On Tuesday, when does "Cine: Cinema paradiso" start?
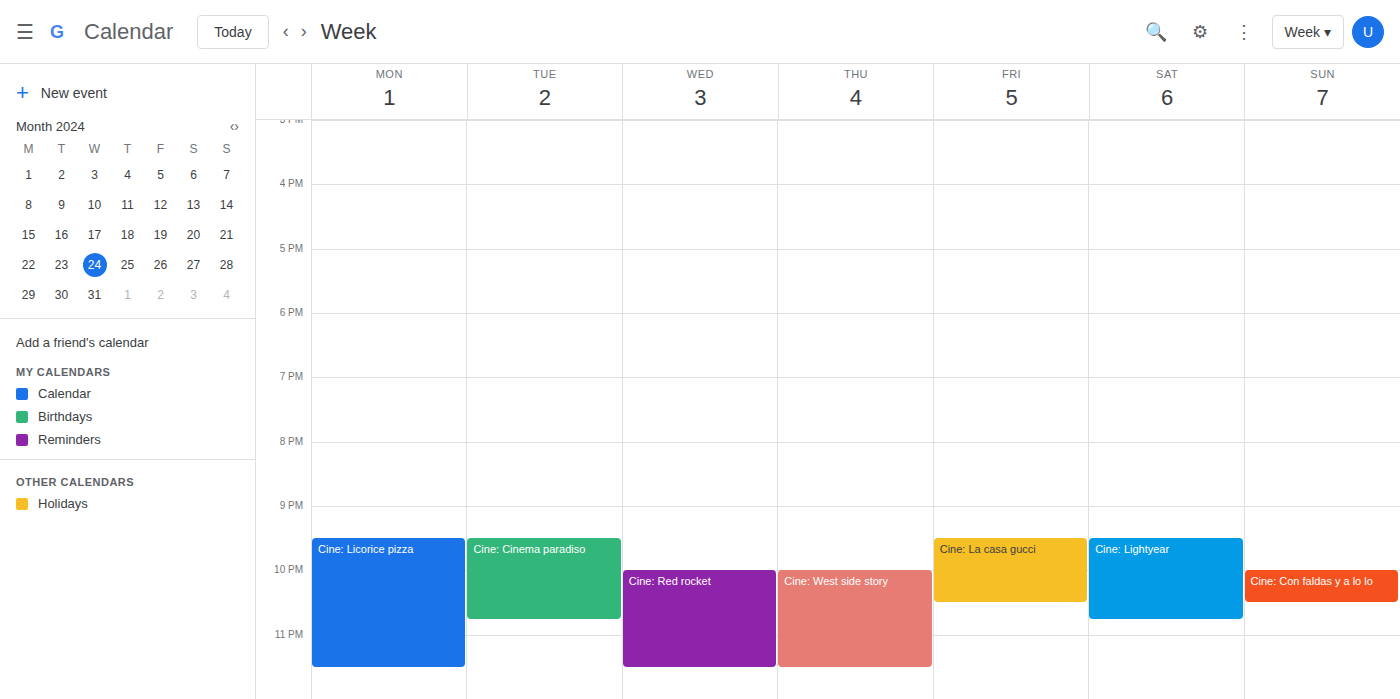
9:30 PM